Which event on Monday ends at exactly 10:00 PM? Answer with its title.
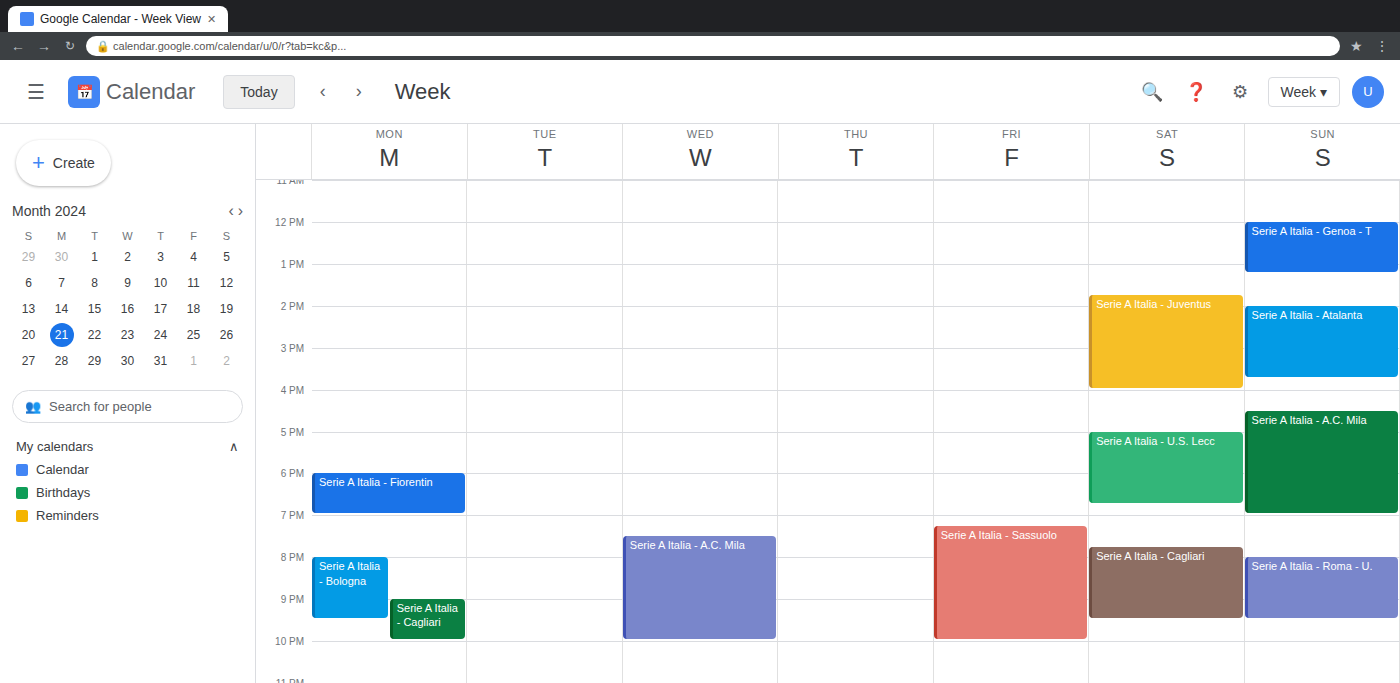
"Serie A Italia - Cagliari"